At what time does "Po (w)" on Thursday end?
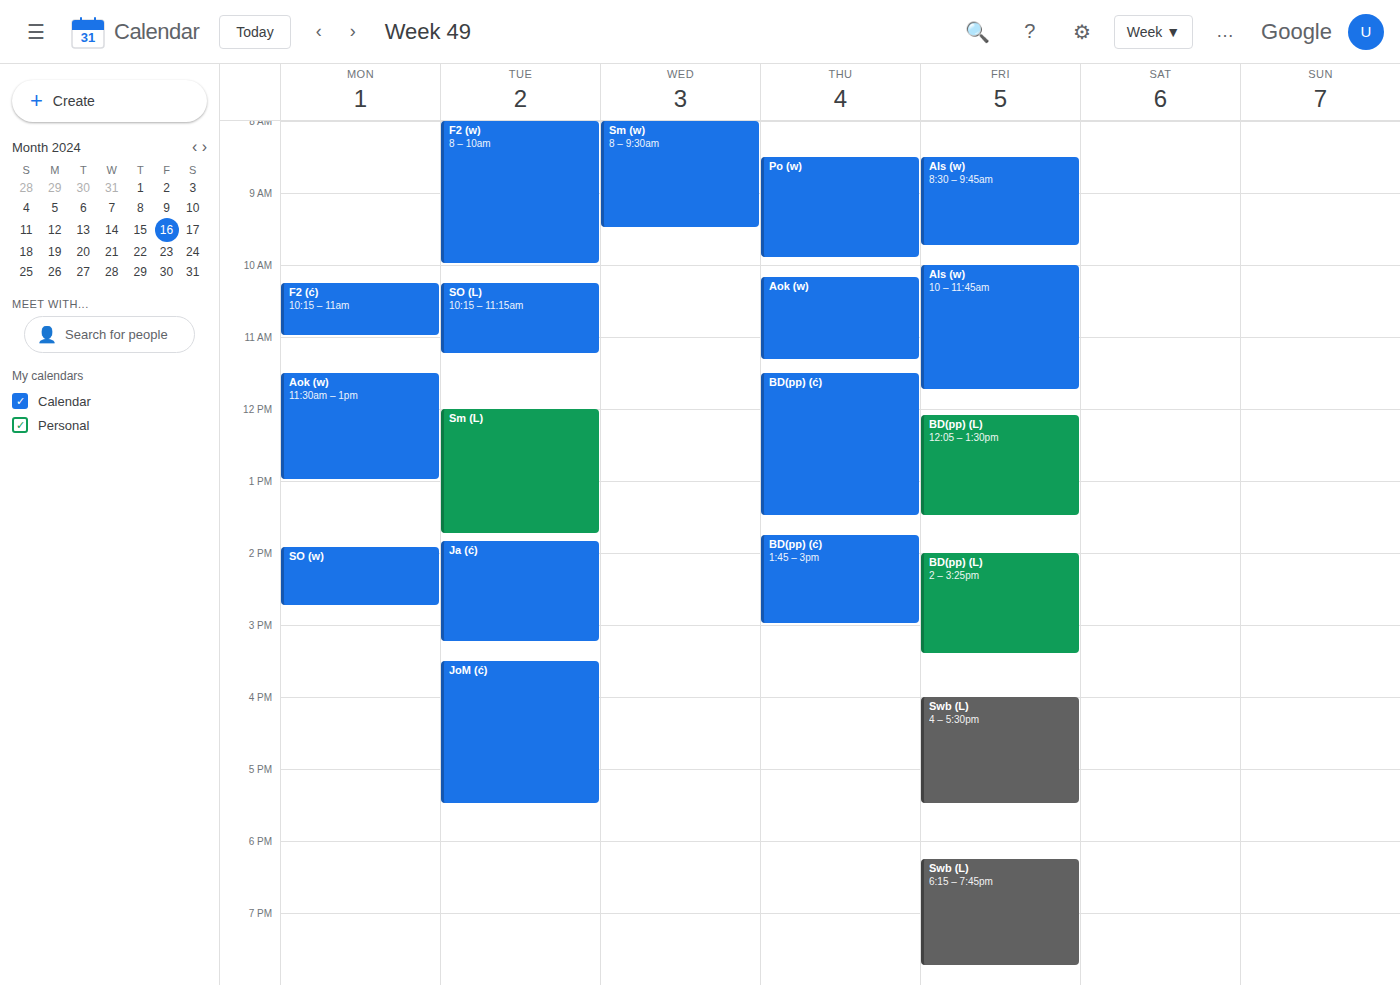
09:55